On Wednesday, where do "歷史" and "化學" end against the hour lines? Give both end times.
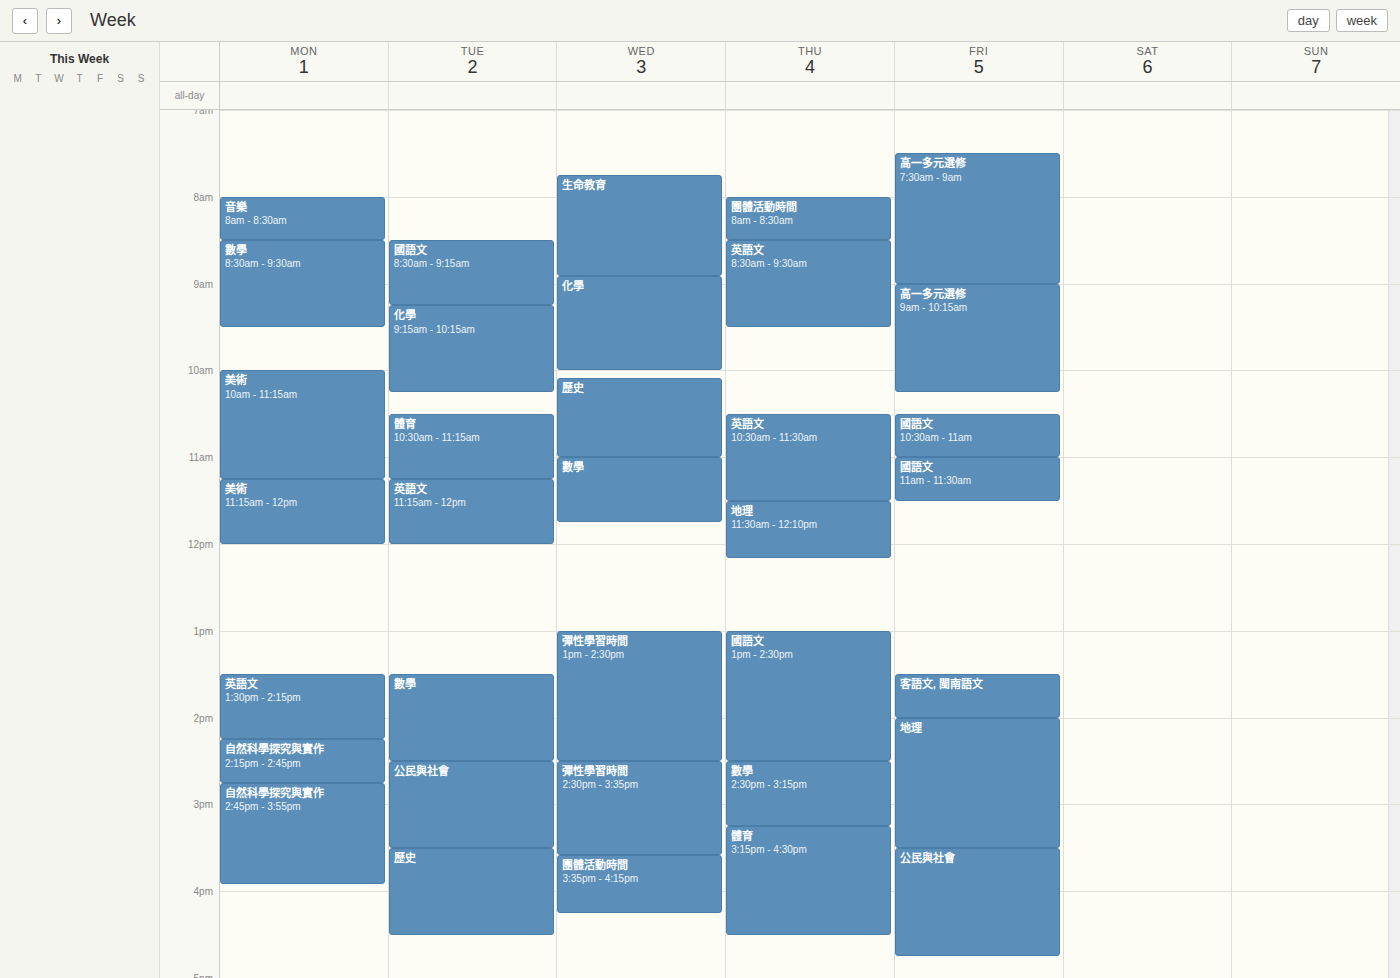
"歷史": 11:00 AM, exactly on the 11 AM line. "化學": 10:00 AM, exactly on the 10 AM line.